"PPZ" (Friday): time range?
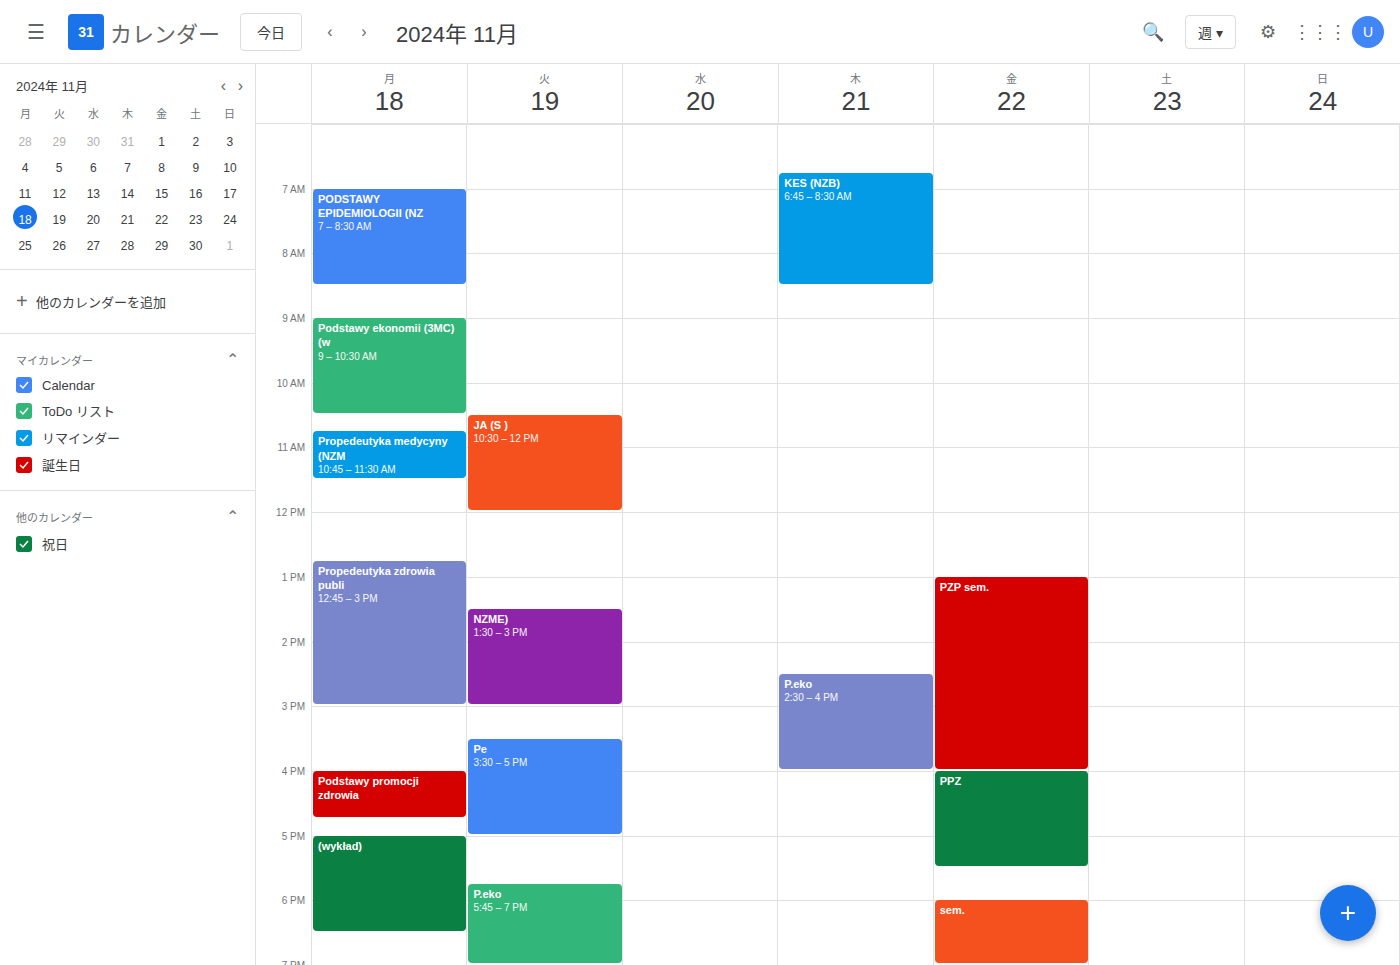
4:00 PM to 5:30 PM